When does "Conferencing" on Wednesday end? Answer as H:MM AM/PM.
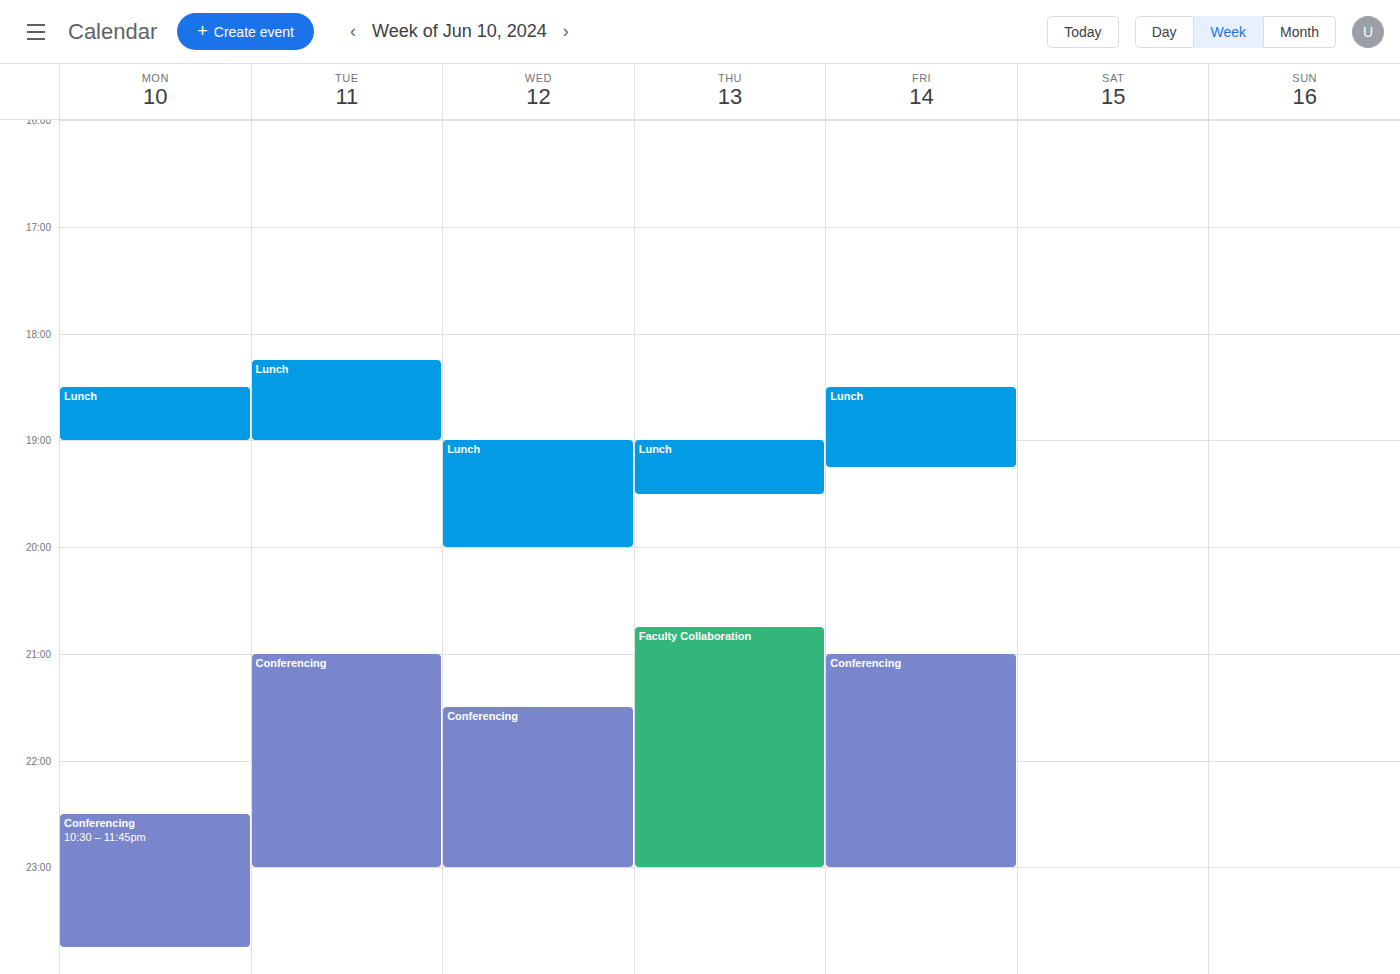
11:00 PM